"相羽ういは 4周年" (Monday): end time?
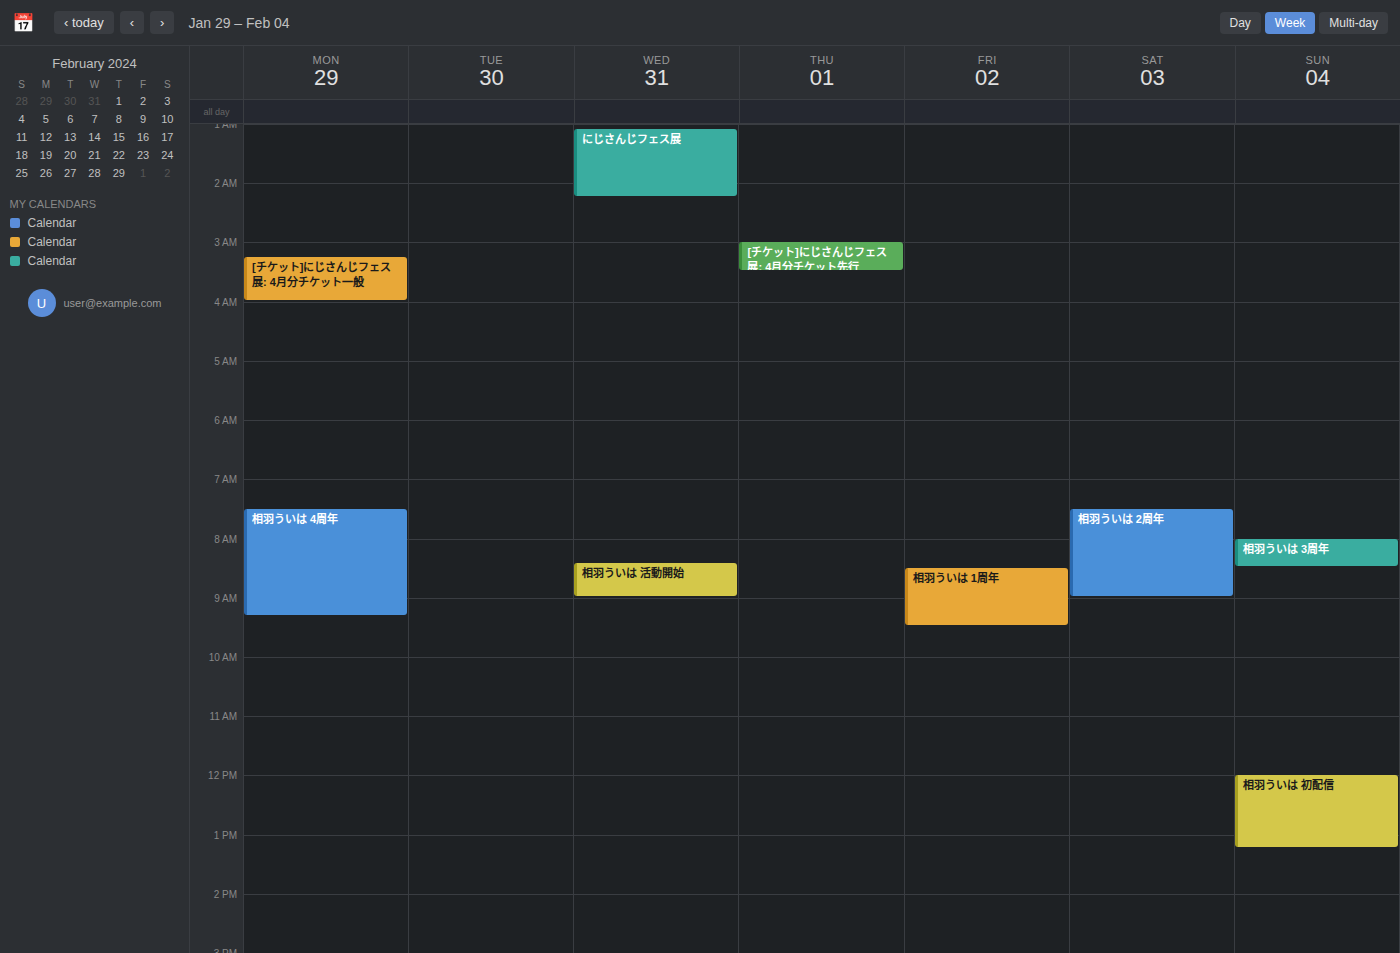
9:20 AM